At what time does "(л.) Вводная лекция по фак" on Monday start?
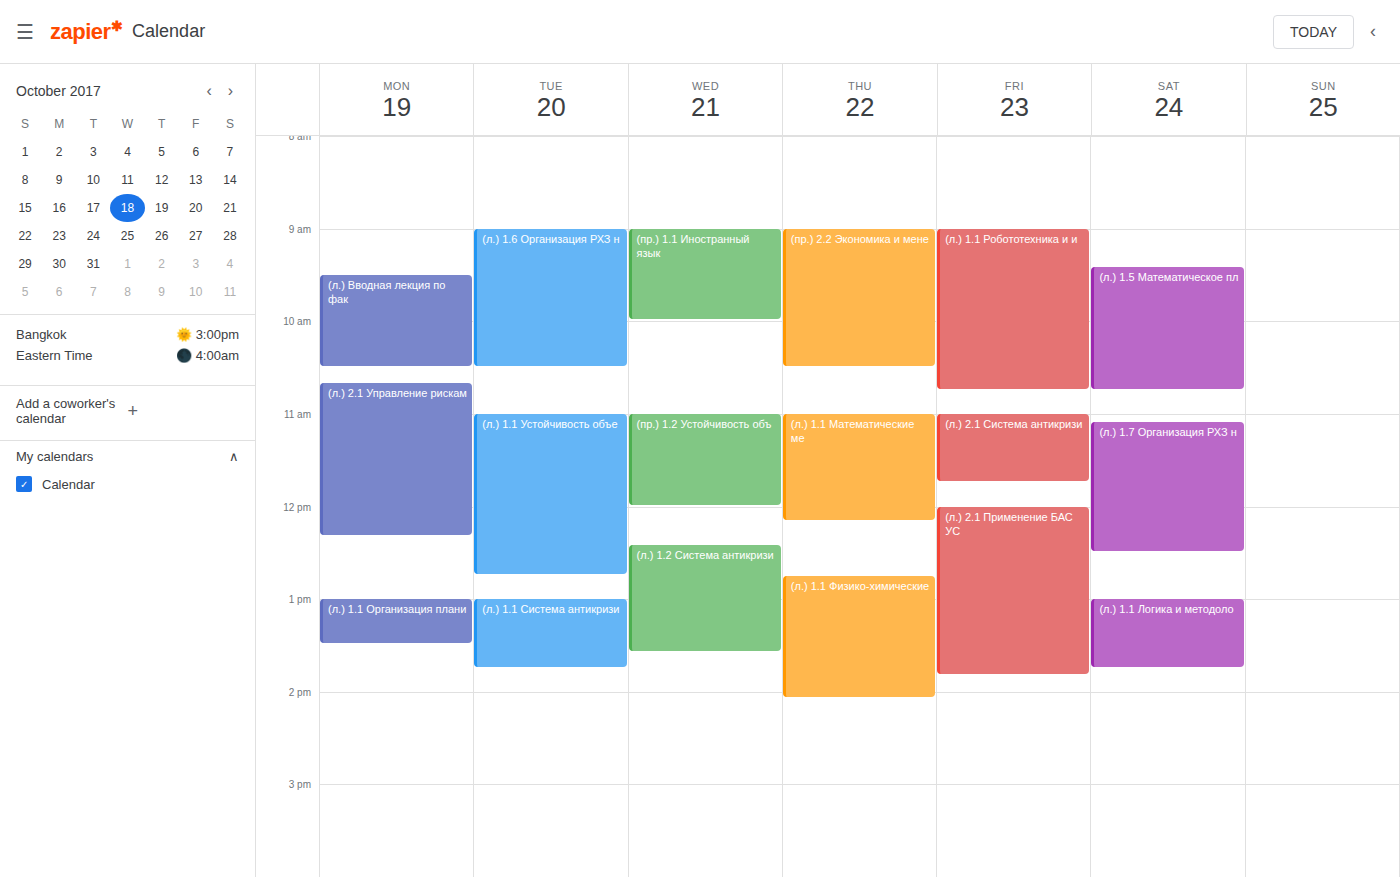
9:30 AM